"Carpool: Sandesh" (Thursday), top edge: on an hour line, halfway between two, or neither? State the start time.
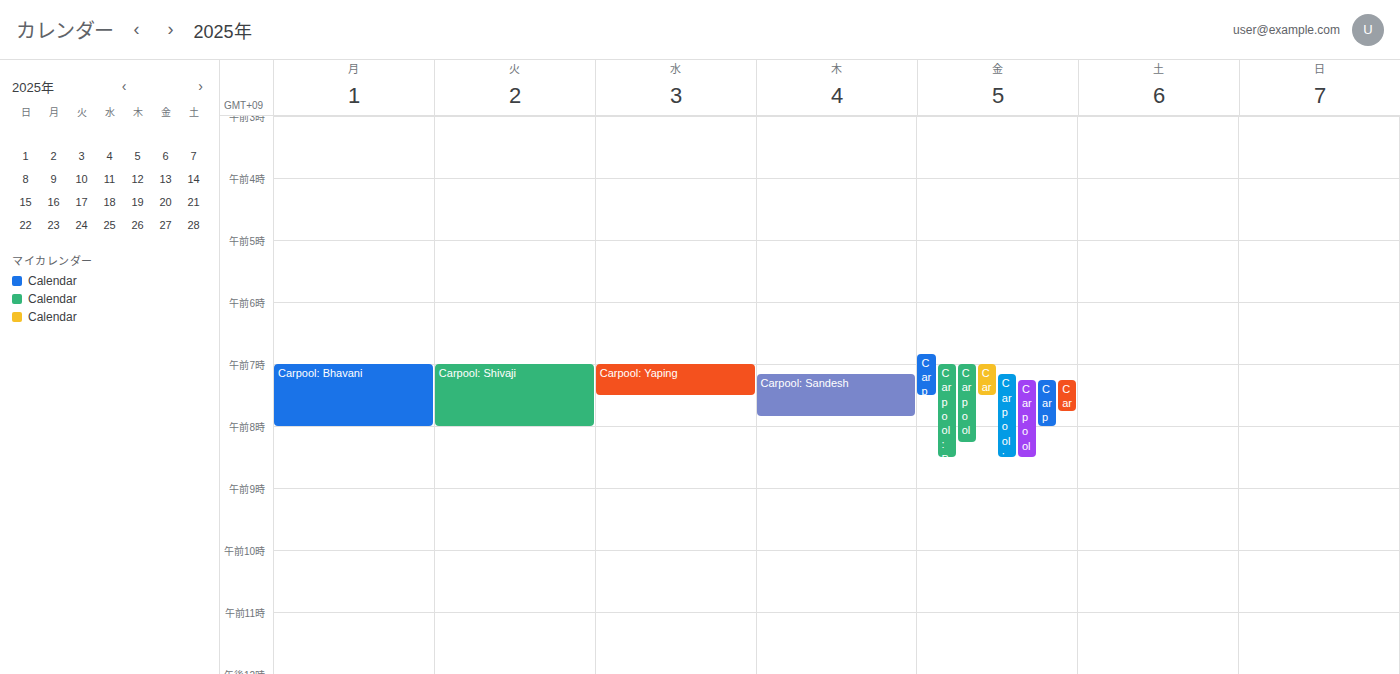
07:10 -- neither: 10 minutes below the 07:00 line and 50 minutes above the 08:00 line.